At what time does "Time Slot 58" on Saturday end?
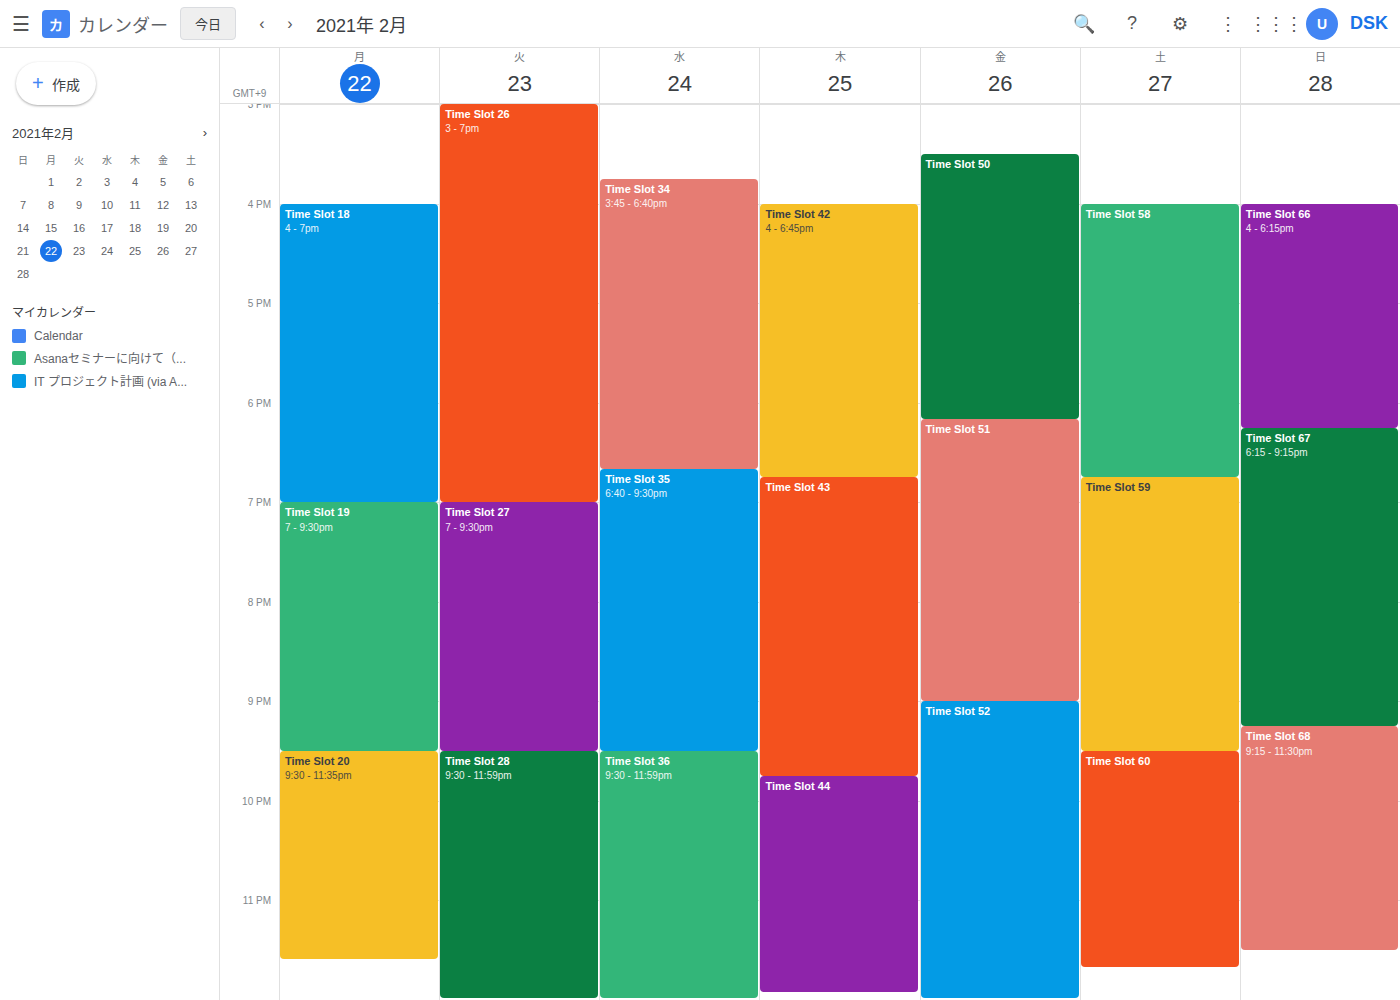
6:45 PM